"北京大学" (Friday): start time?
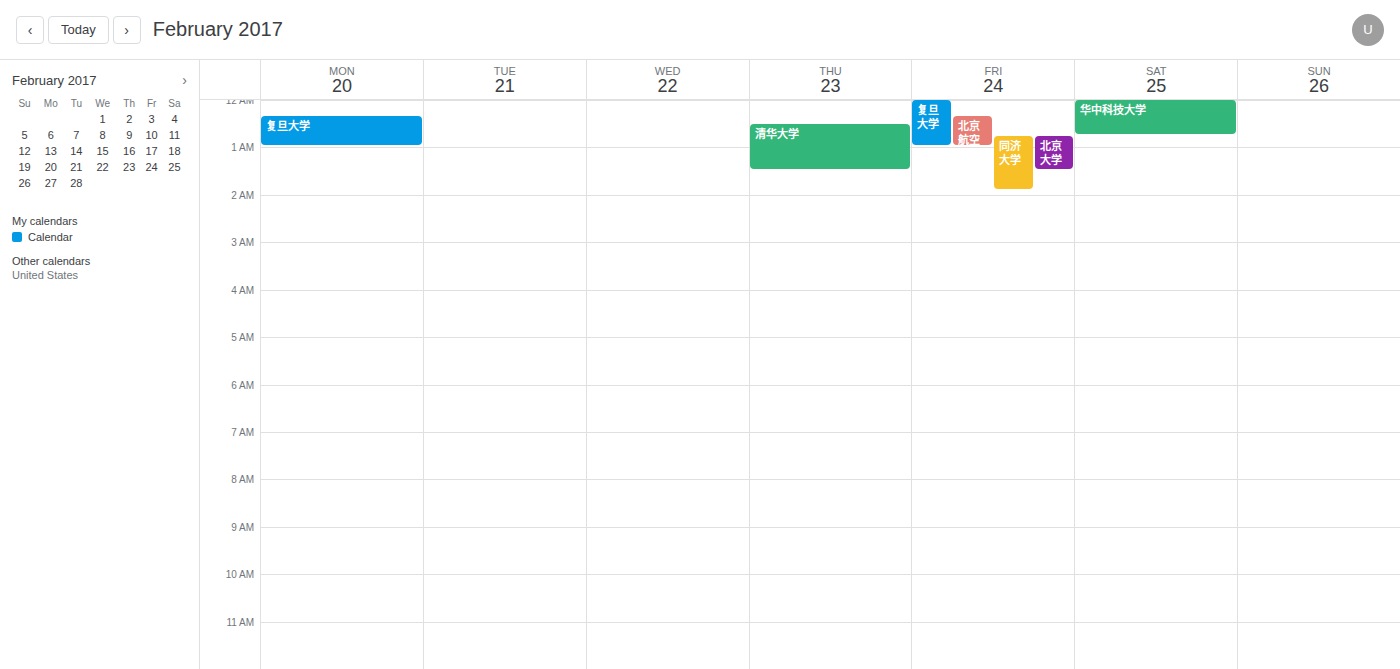
12:45 AM